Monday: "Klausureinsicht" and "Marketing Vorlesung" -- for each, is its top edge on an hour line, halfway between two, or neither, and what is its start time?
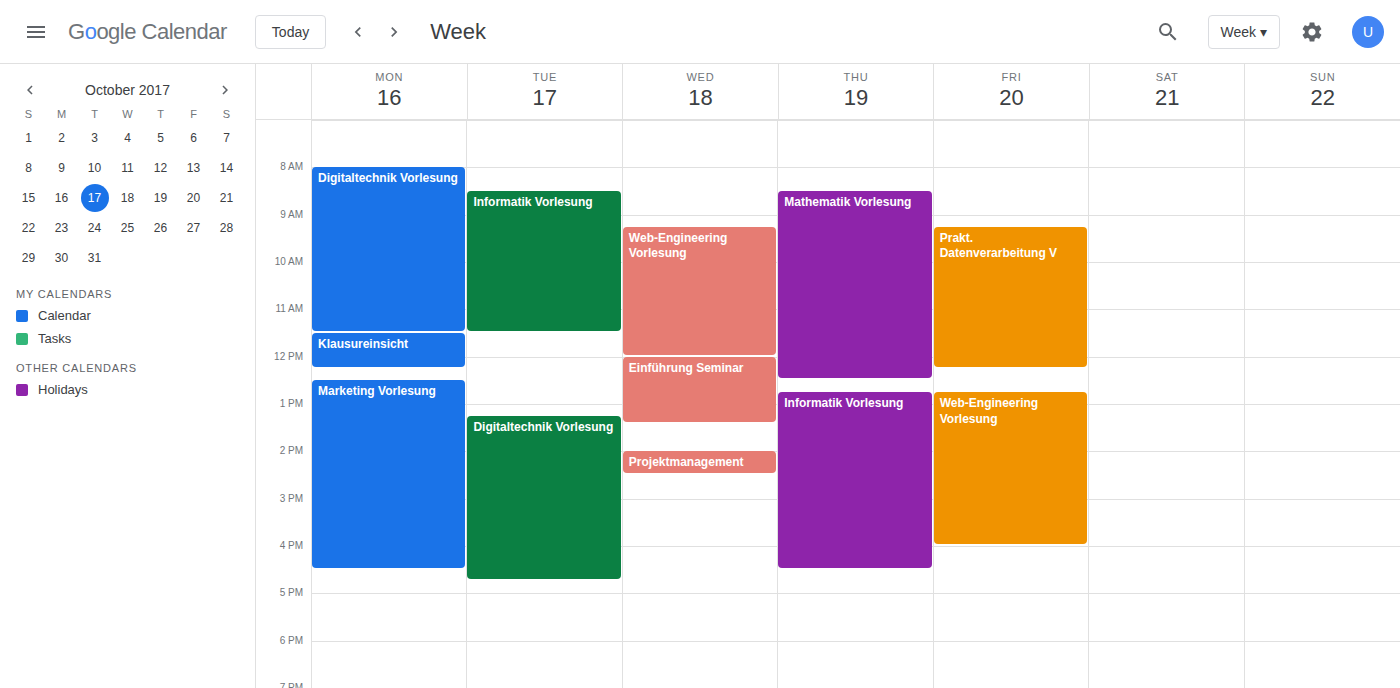
"Klausureinsicht": 11:30, halfway between the 11:00 and 12:00 lines. "Marketing Vorlesung": 12:30, halfway between the 12:00 and 13:00 lines.